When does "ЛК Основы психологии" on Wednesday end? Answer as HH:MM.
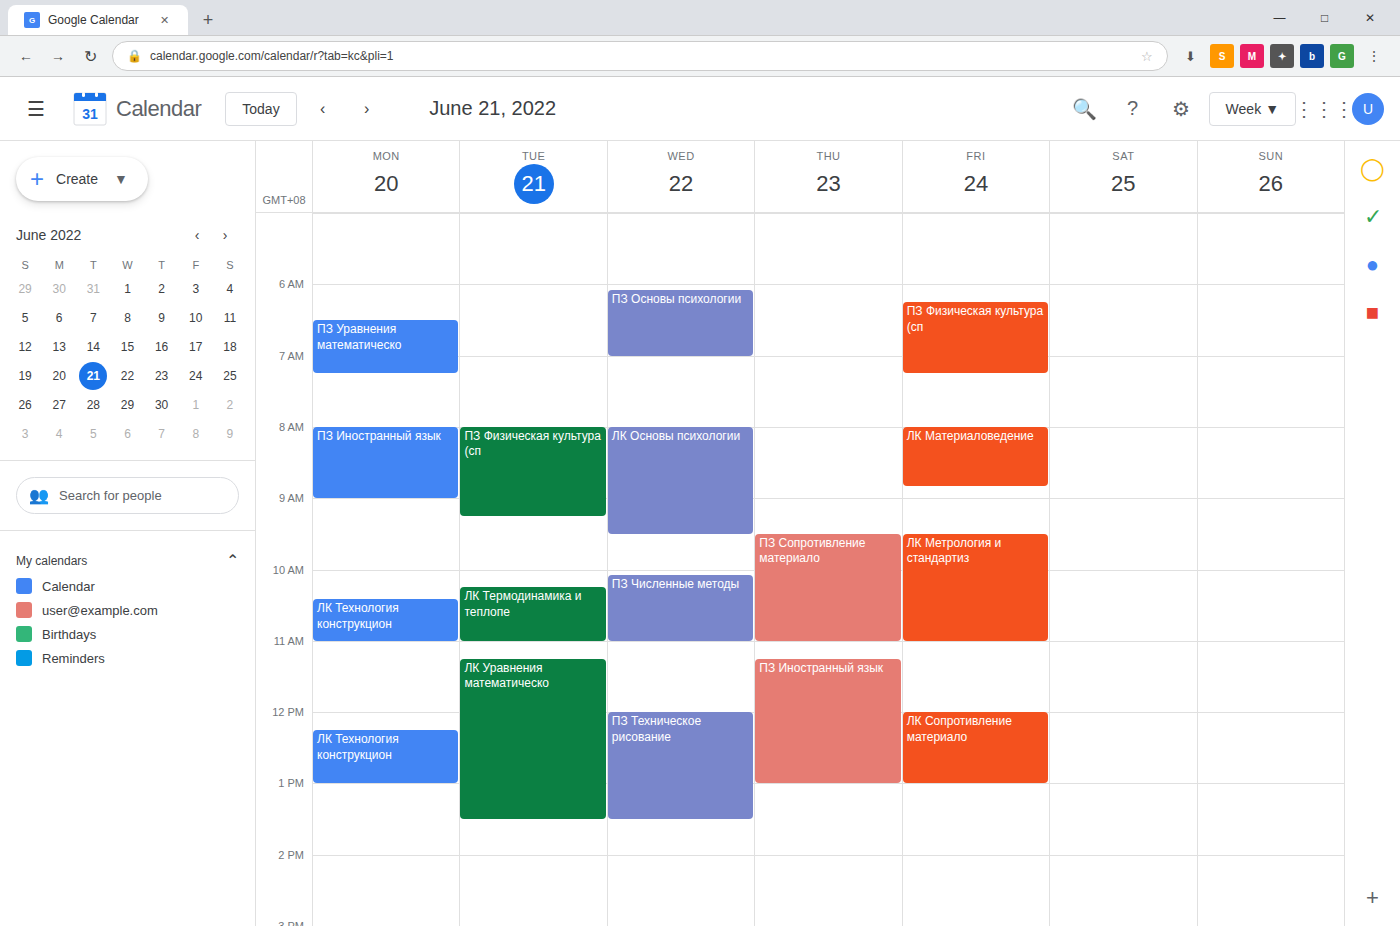
09:30